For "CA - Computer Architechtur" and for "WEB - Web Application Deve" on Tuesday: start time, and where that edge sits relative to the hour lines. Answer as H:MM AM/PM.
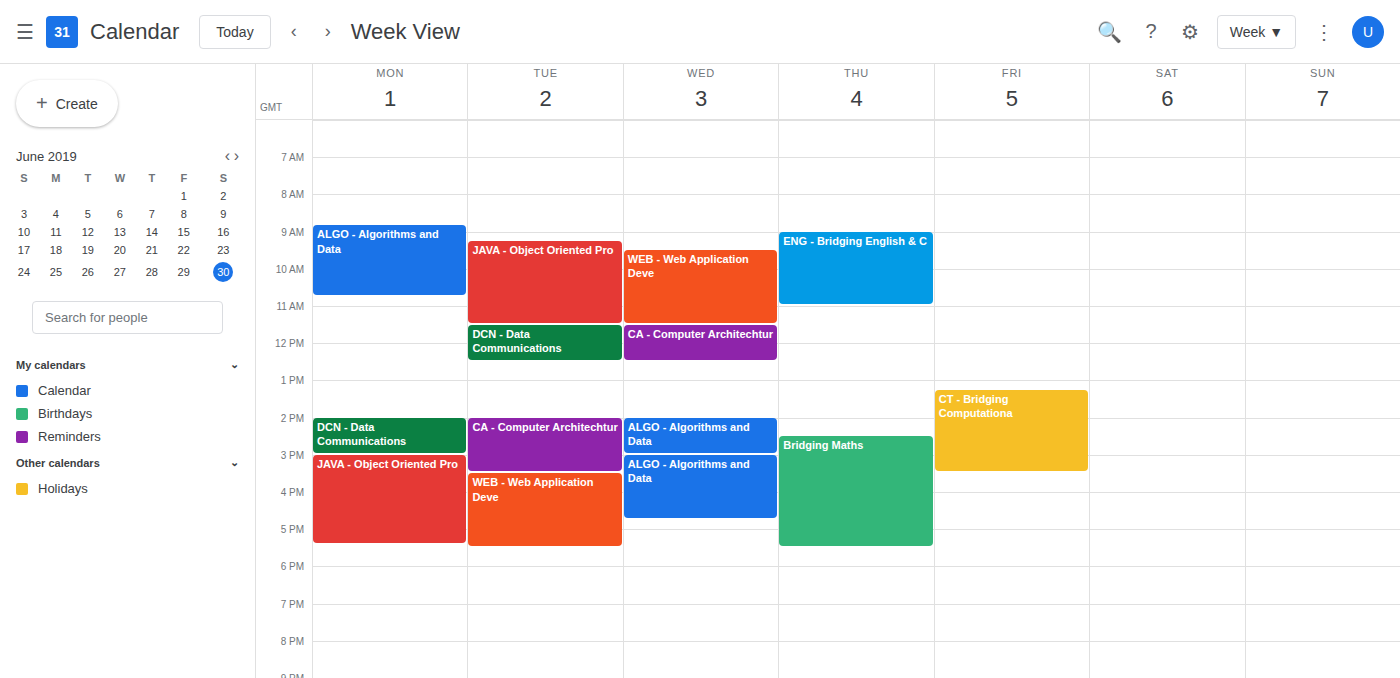
"CA - Computer Architechtur": 2:00 PM, exactly on the 2 PM line. "WEB - Web Application Deve": 3:30 PM, halfway between the 3 PM and 4 PM lines.